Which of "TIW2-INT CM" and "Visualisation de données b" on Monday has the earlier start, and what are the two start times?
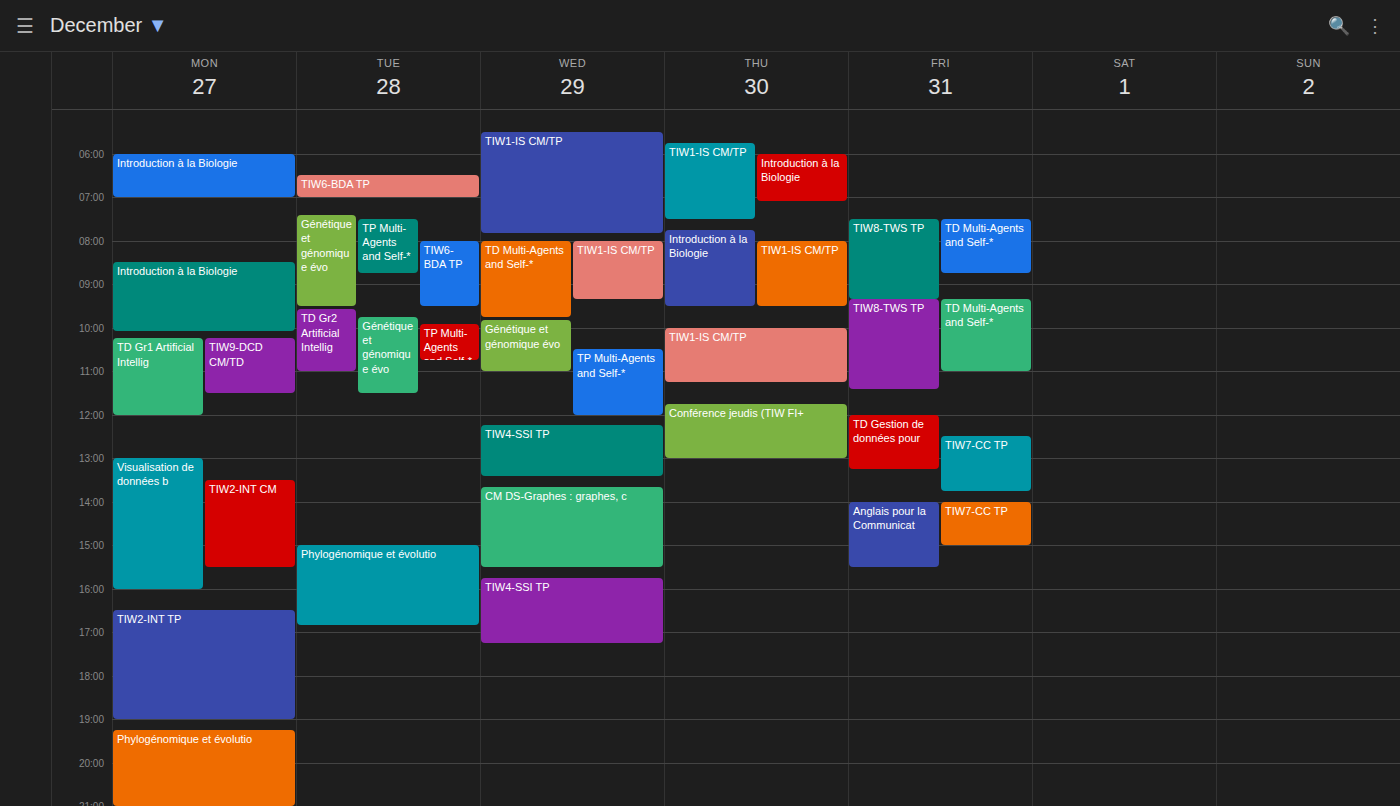
"Visualisation de données b" 1:00 PM; "TIW2-INT CM" 1:30 PM.